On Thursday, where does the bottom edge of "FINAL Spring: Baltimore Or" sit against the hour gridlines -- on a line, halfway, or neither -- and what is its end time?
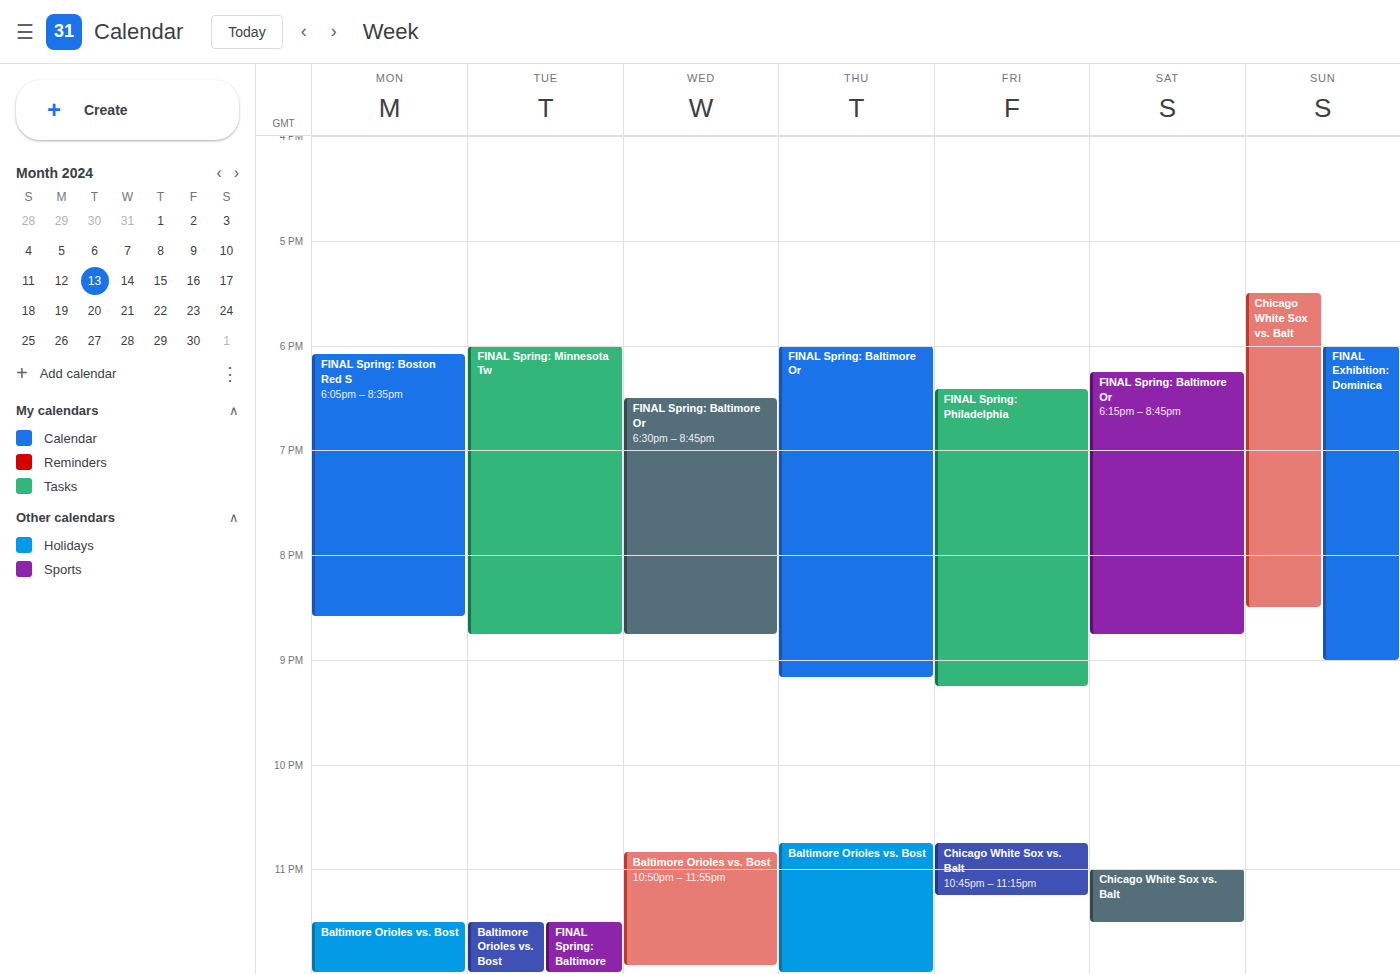
9:10 PM -- neither: 10 minutes below the 9 PM line and 50 minutes above the 10 PM line.